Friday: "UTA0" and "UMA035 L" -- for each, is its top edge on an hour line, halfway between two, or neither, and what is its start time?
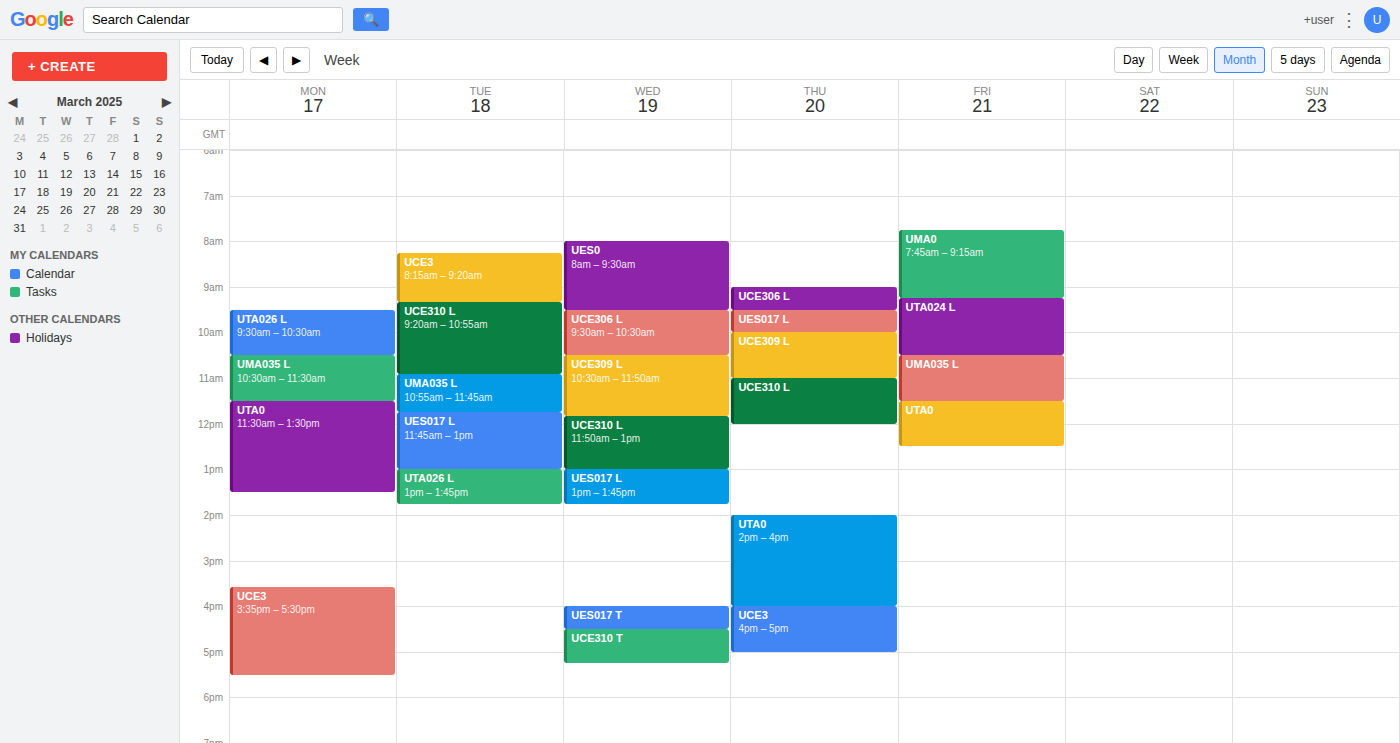
"UTA0": 11:30 AM, halfway between the 11 AM and 12 PM lines. "UMA035 L": 10:30 AM, halfway between the 10 AM and 11 AM lines.